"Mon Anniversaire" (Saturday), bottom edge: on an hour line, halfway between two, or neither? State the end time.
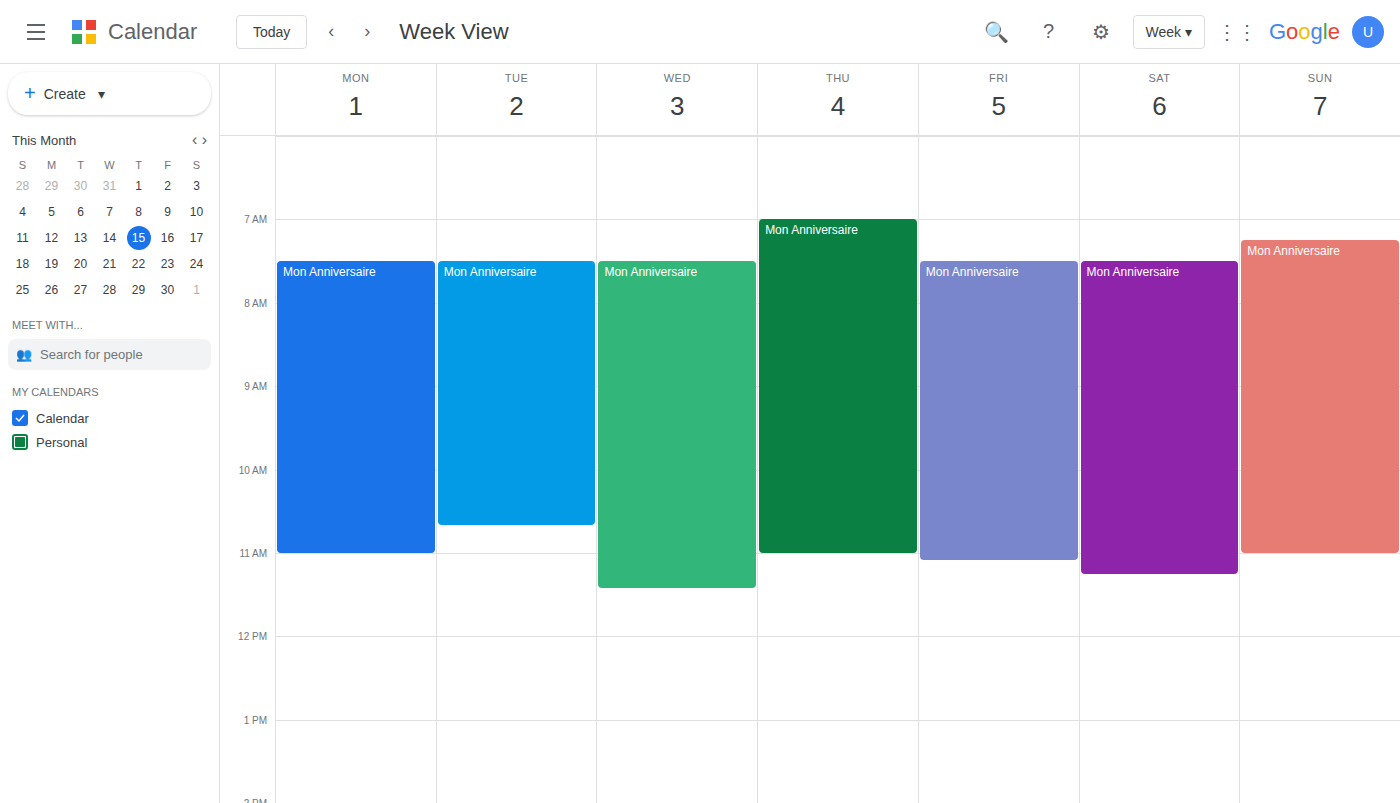
11:15 AM -- neither: a quarter of the way from the 11 AM line to the 12 PM line.